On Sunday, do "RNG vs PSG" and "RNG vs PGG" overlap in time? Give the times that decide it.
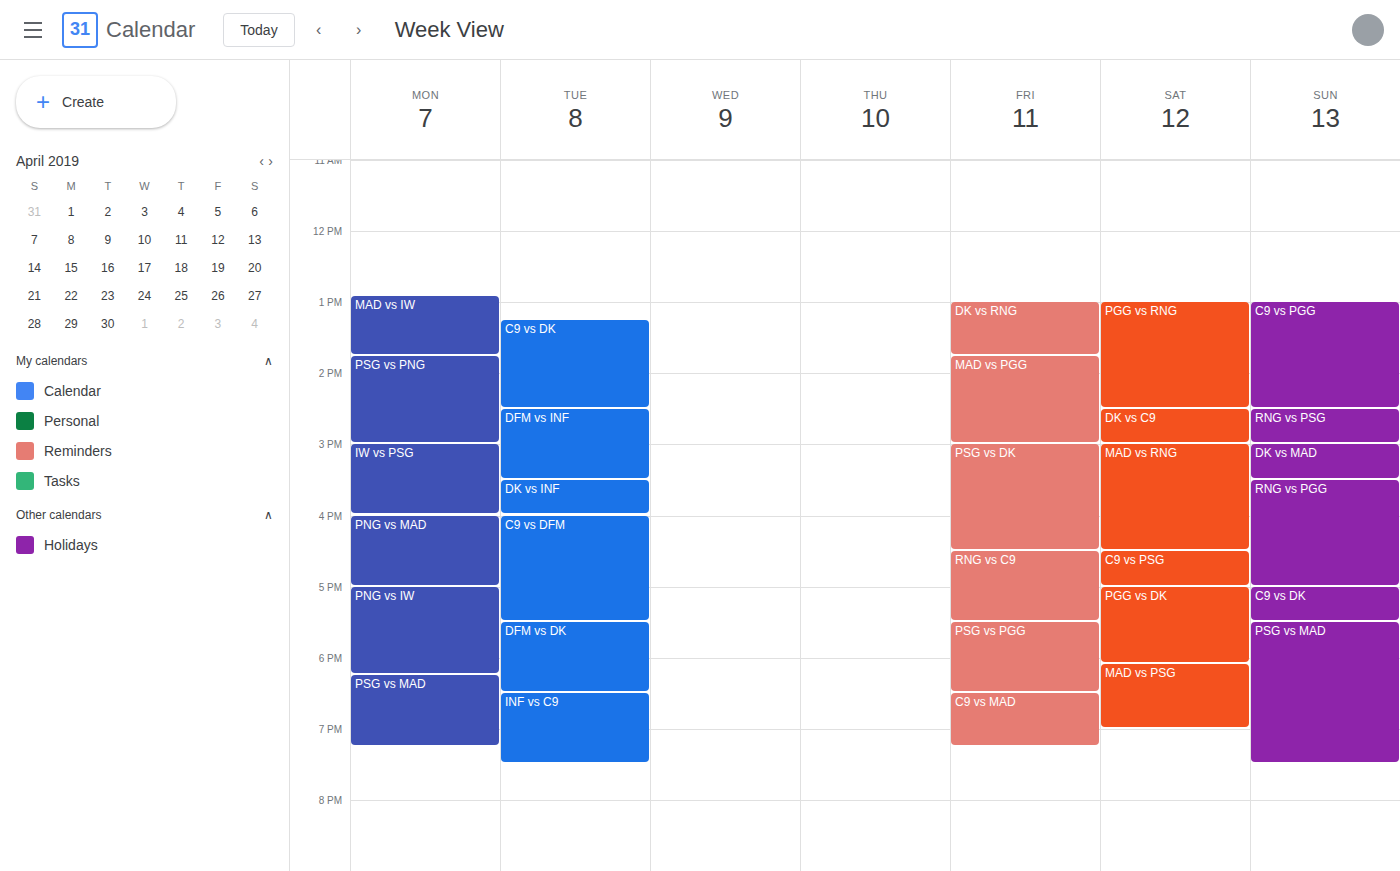
"RNG vs PSG" ends at 3:00 PM and "RNG vs PGG" starts at 3:30 PM -- no overlap.